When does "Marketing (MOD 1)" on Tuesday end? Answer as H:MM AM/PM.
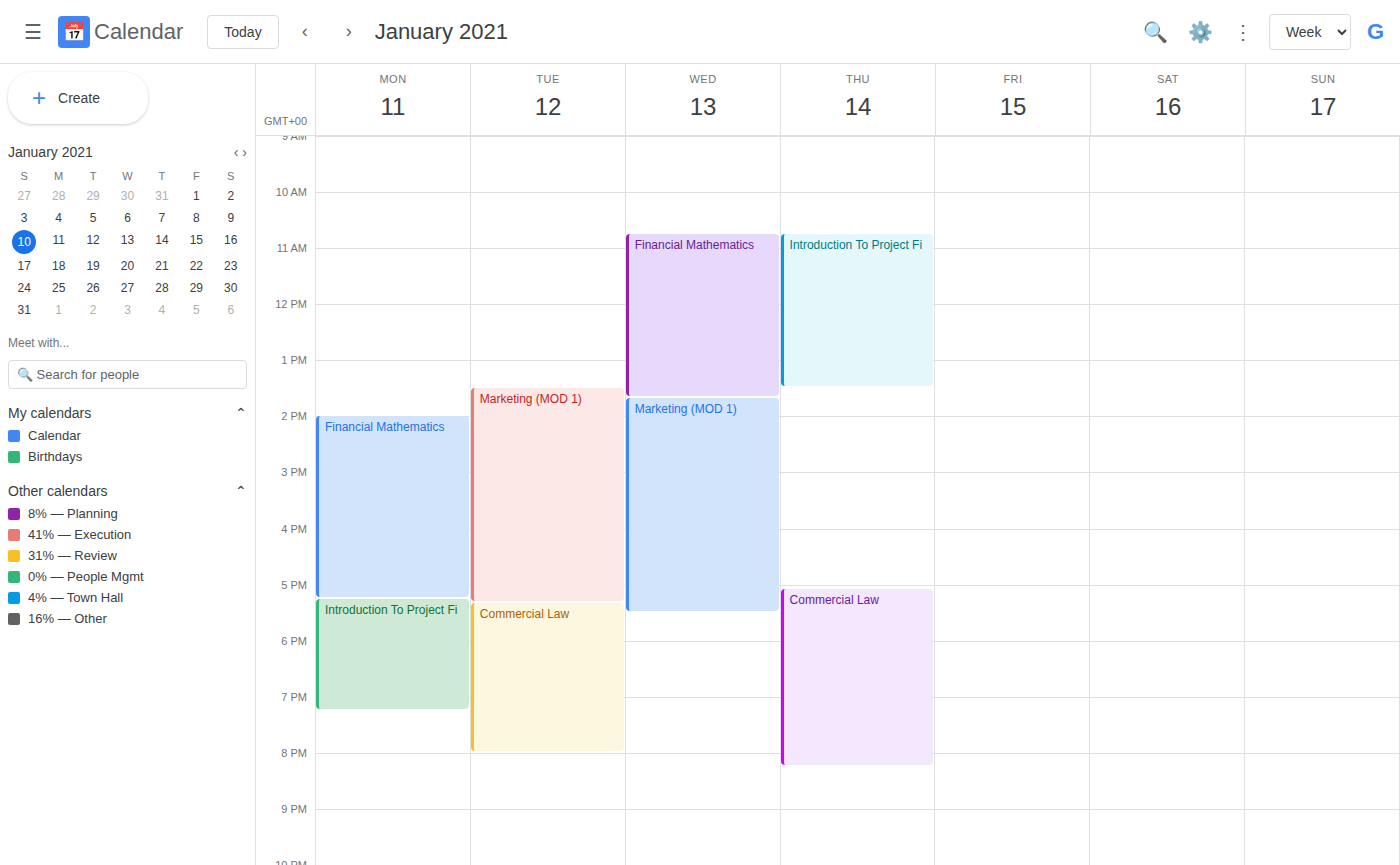
5:20 PM